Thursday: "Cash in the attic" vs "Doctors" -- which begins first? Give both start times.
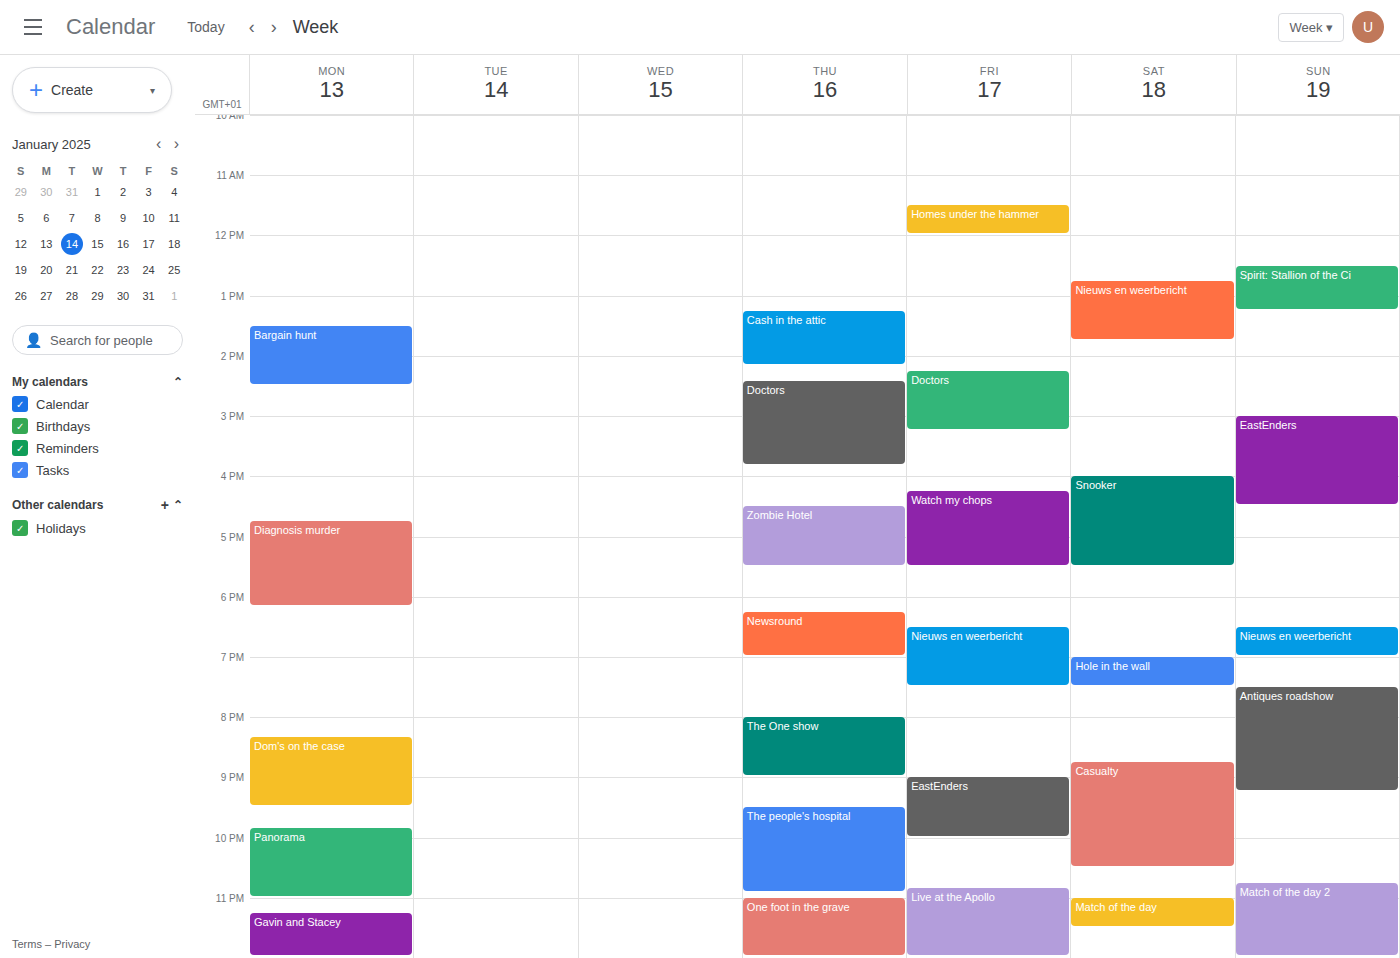
"Cash in the attic" 1:15 PM; "Doctors" 2:25 PM.